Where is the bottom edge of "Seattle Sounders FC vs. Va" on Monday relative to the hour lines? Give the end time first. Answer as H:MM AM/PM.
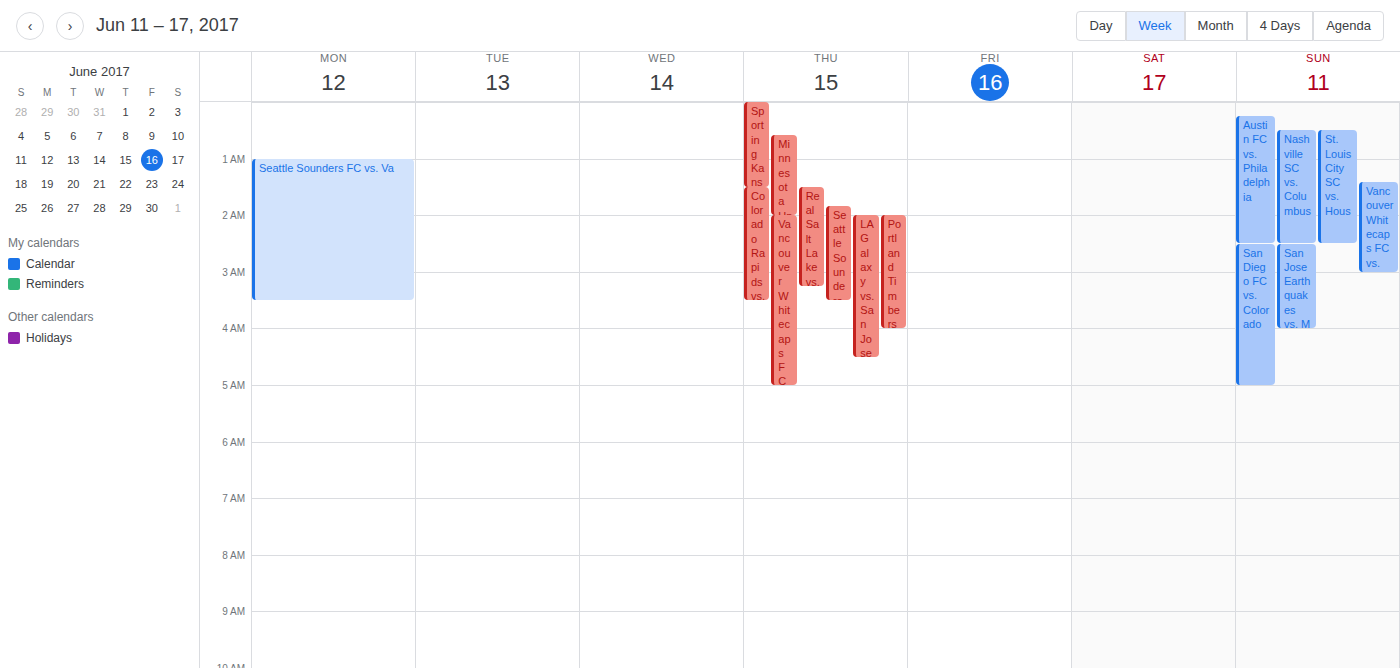
3:30 AM -- halfway between the 3 AM and 4 AM lines.